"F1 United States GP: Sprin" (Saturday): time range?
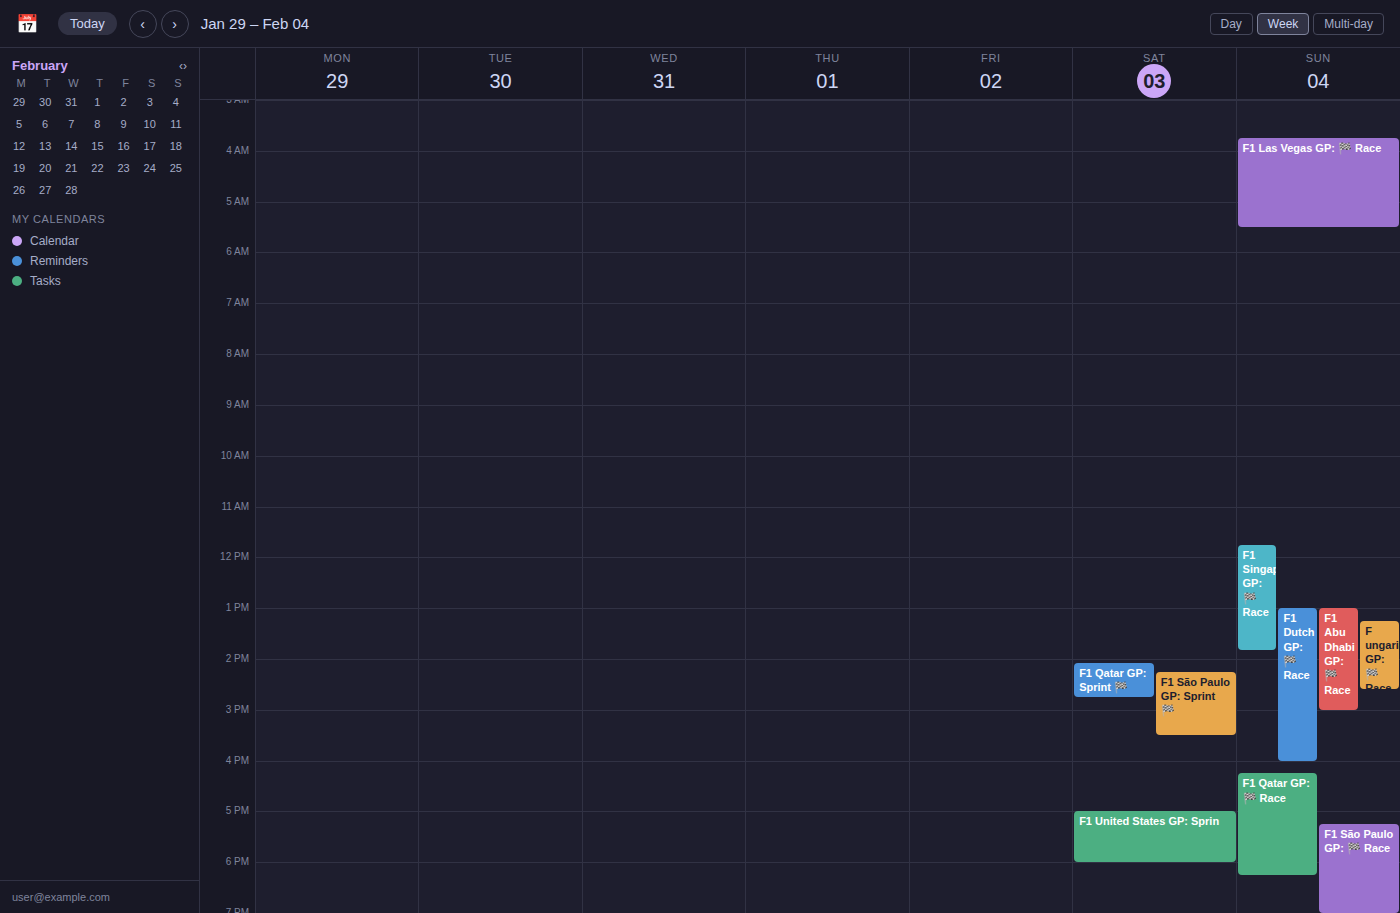
5:00 PM to 6:00 PM